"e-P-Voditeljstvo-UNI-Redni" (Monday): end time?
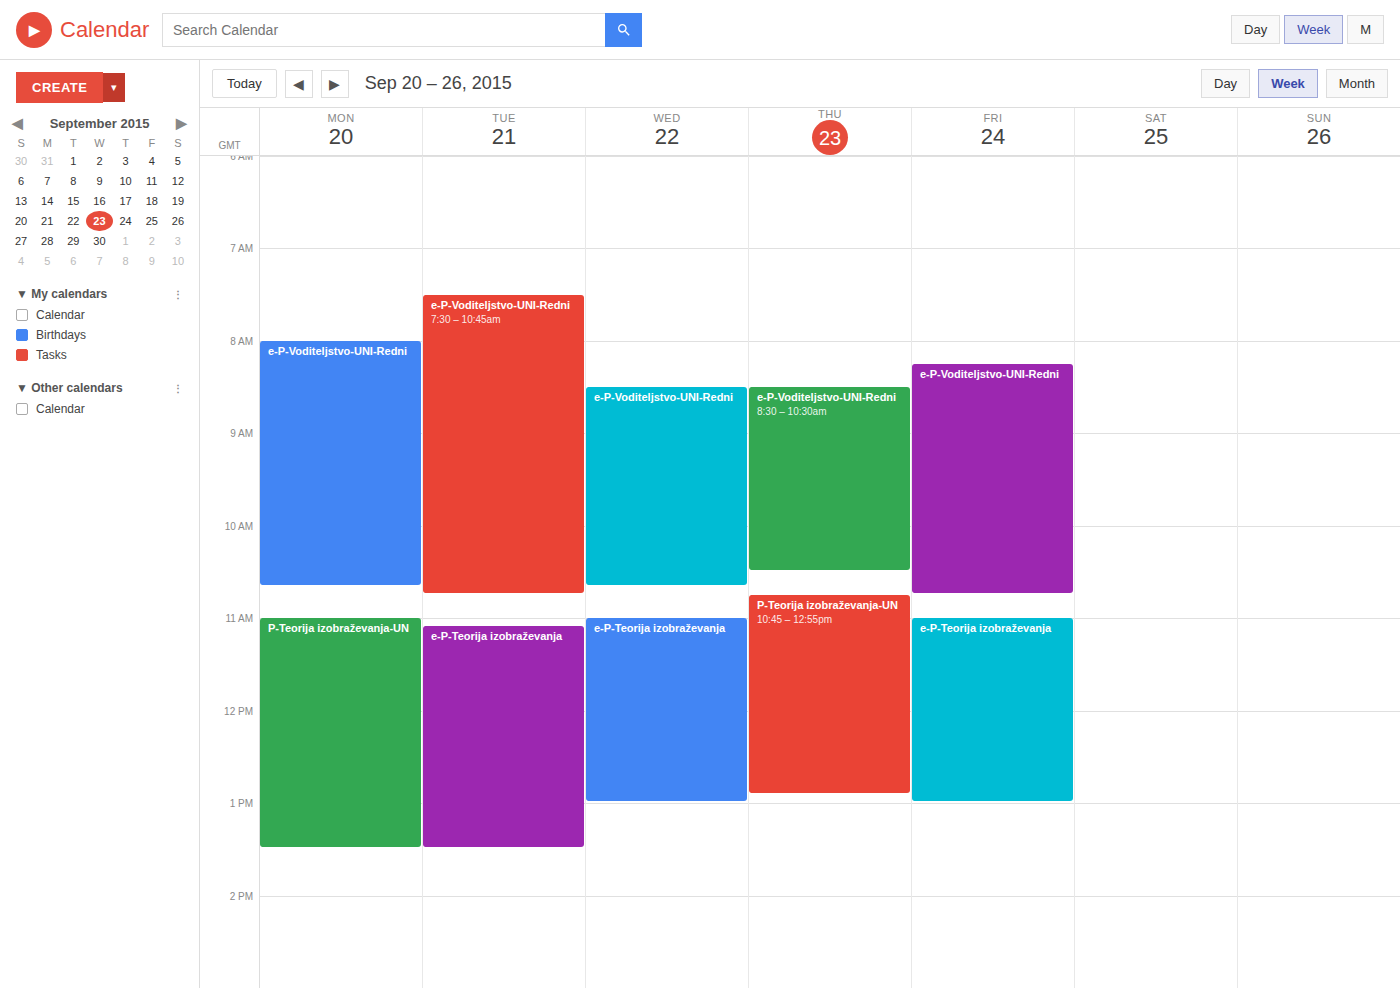
10:40 AM